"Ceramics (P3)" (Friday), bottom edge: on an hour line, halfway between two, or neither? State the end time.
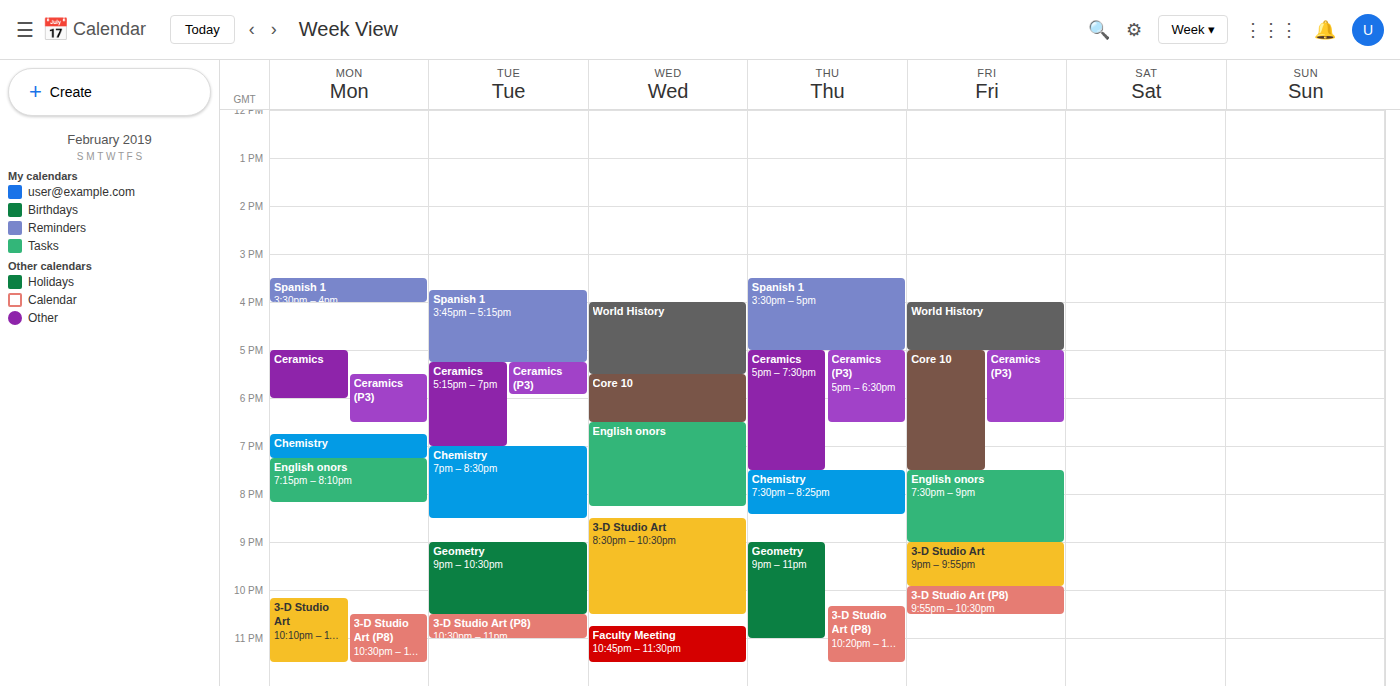
6:30 PM -- halfway between the 6 PM and 7 PM lines.